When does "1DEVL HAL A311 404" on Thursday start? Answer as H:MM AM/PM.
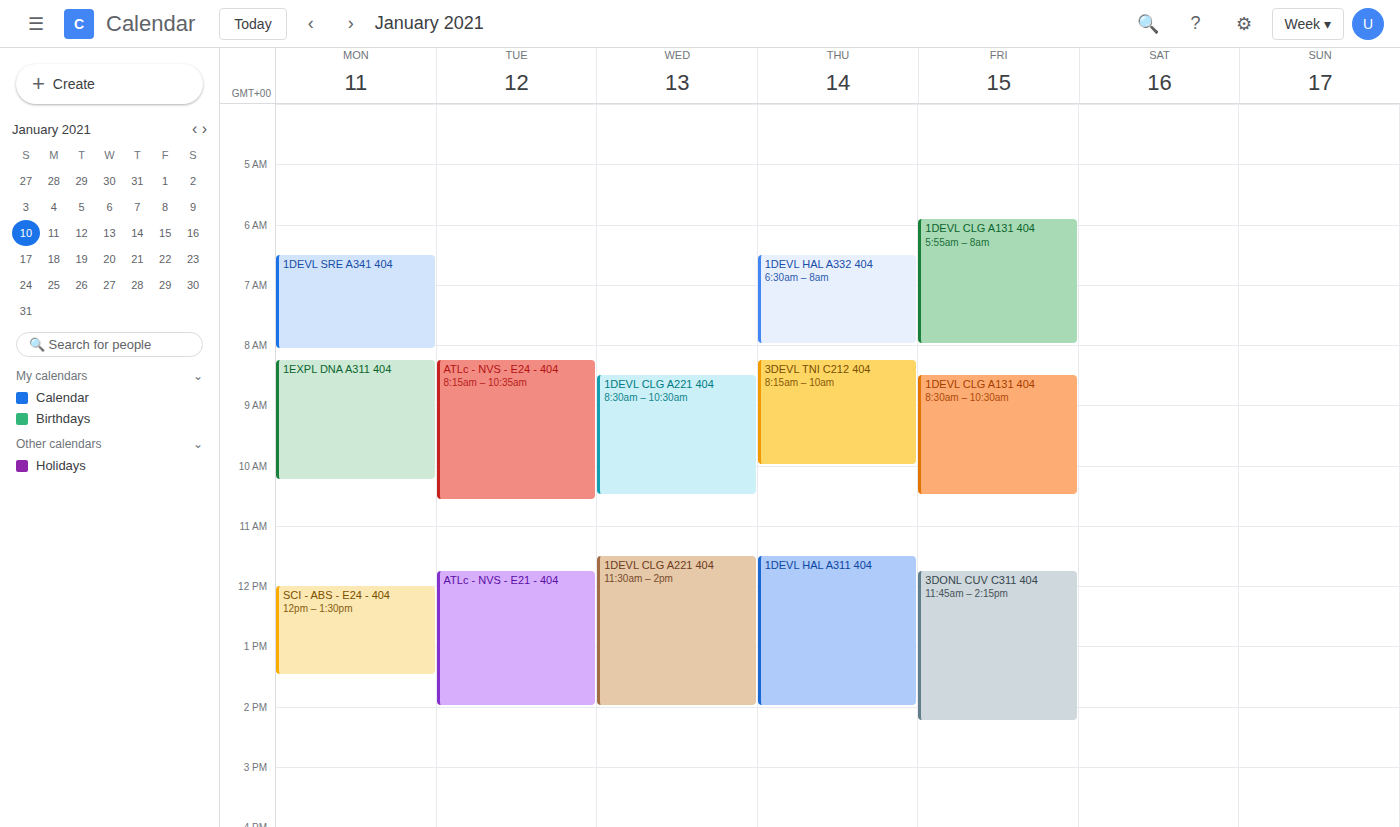
11:30 AM